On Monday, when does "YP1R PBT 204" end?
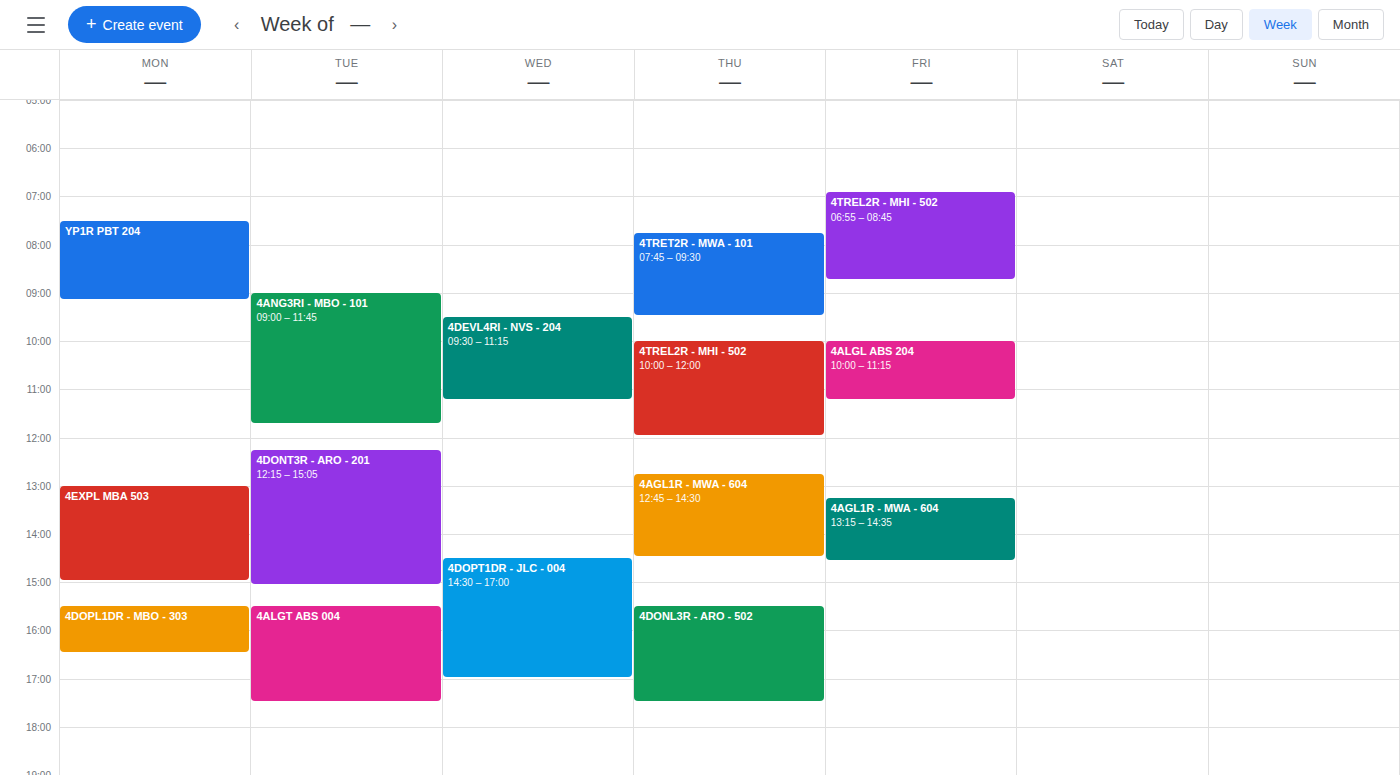
9:10 AM